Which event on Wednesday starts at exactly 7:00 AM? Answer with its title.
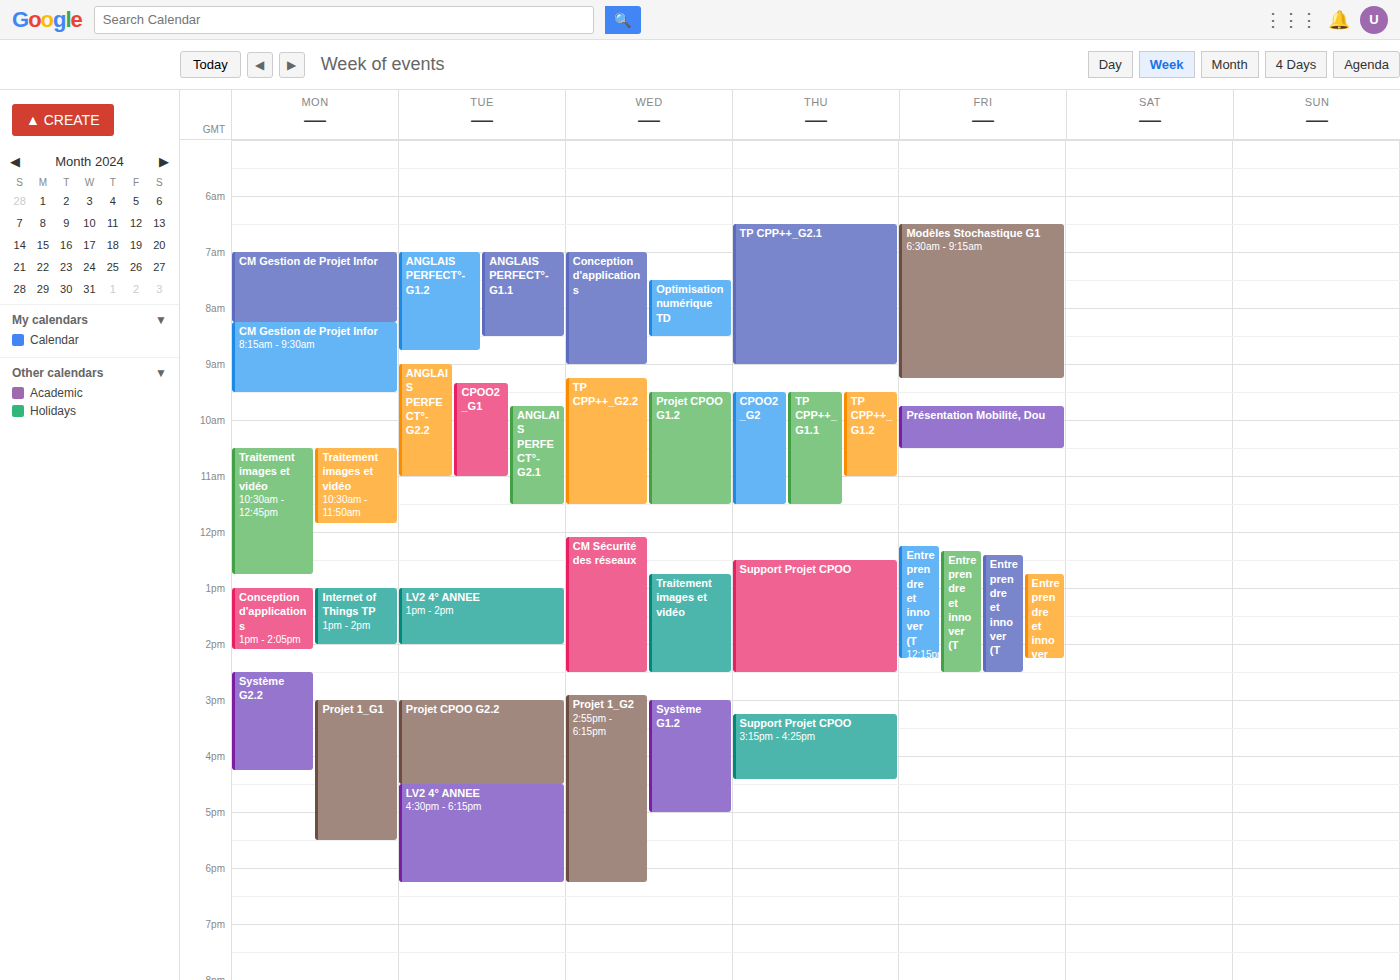
"Conception d'applications"